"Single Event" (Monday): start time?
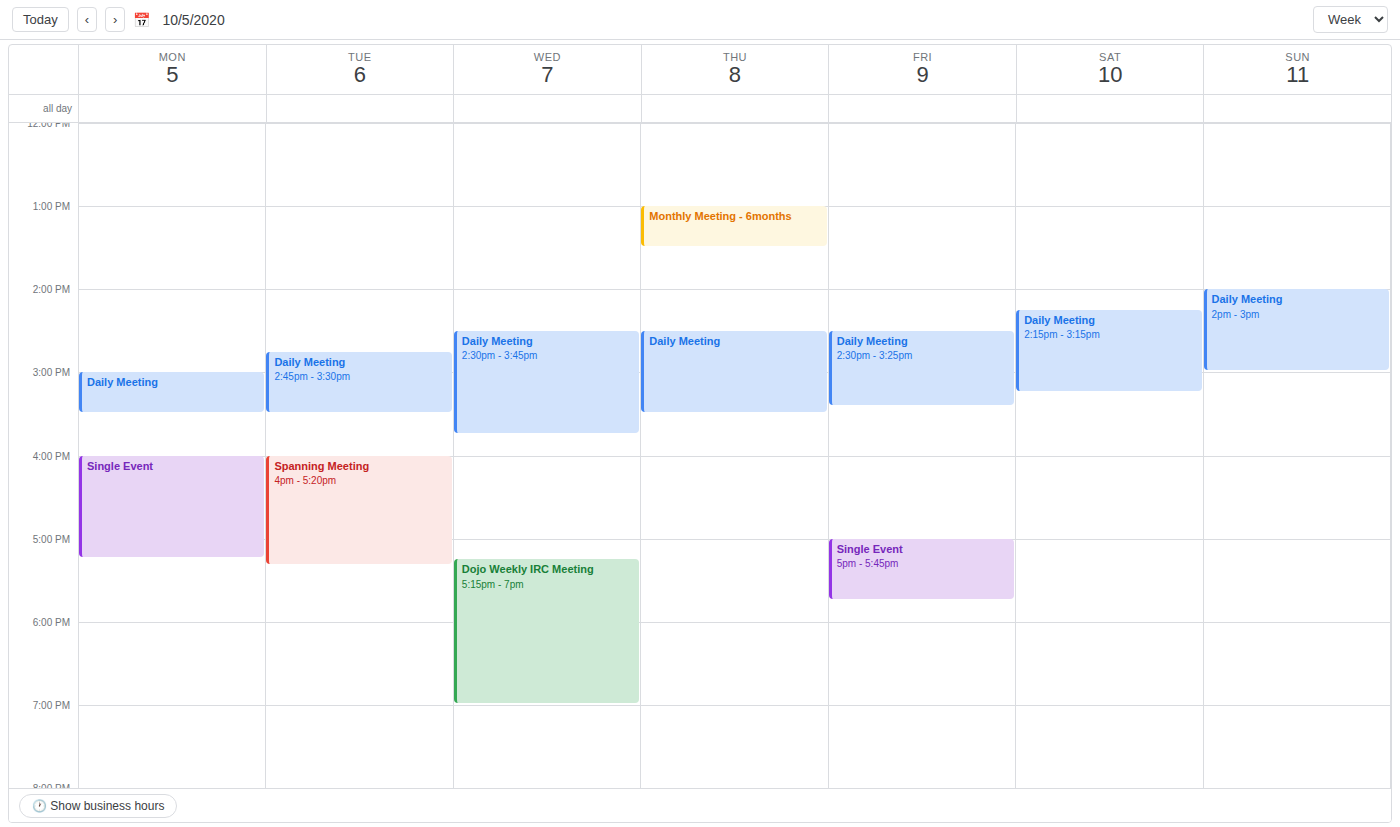
4:00 PM